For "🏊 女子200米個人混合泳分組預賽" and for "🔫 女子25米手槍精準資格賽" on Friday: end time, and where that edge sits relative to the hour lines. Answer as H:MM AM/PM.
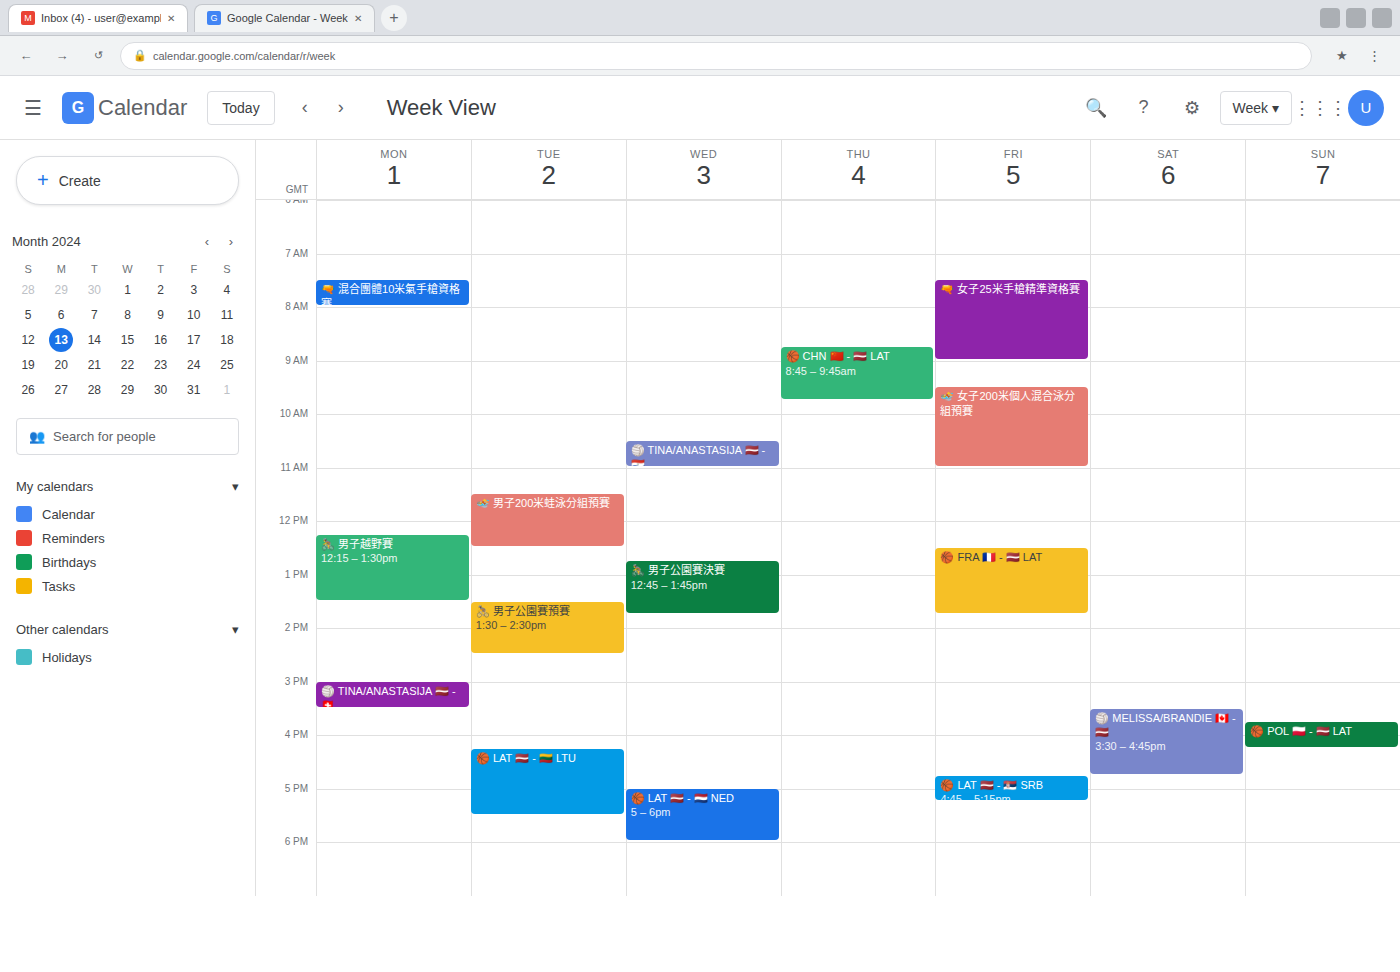
"🏊 女子200米個人混合泳分組預賽": 11:00 AM, exactly on the 11 AM line. "🔫 女子25米手槍精準資格賽": 9:00 AM, exactly on the 9 AM line.